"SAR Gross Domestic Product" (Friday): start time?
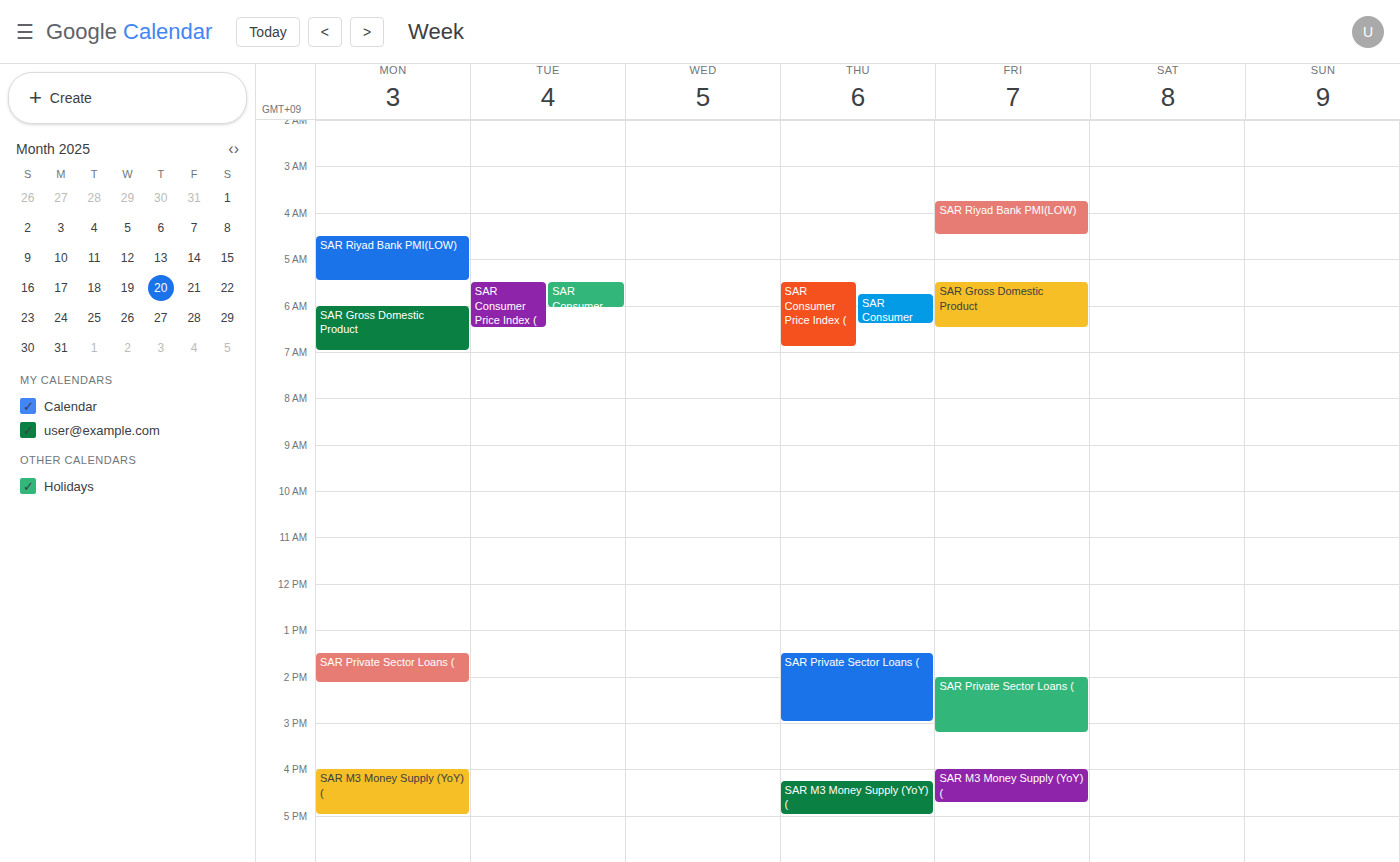
5:30 AM